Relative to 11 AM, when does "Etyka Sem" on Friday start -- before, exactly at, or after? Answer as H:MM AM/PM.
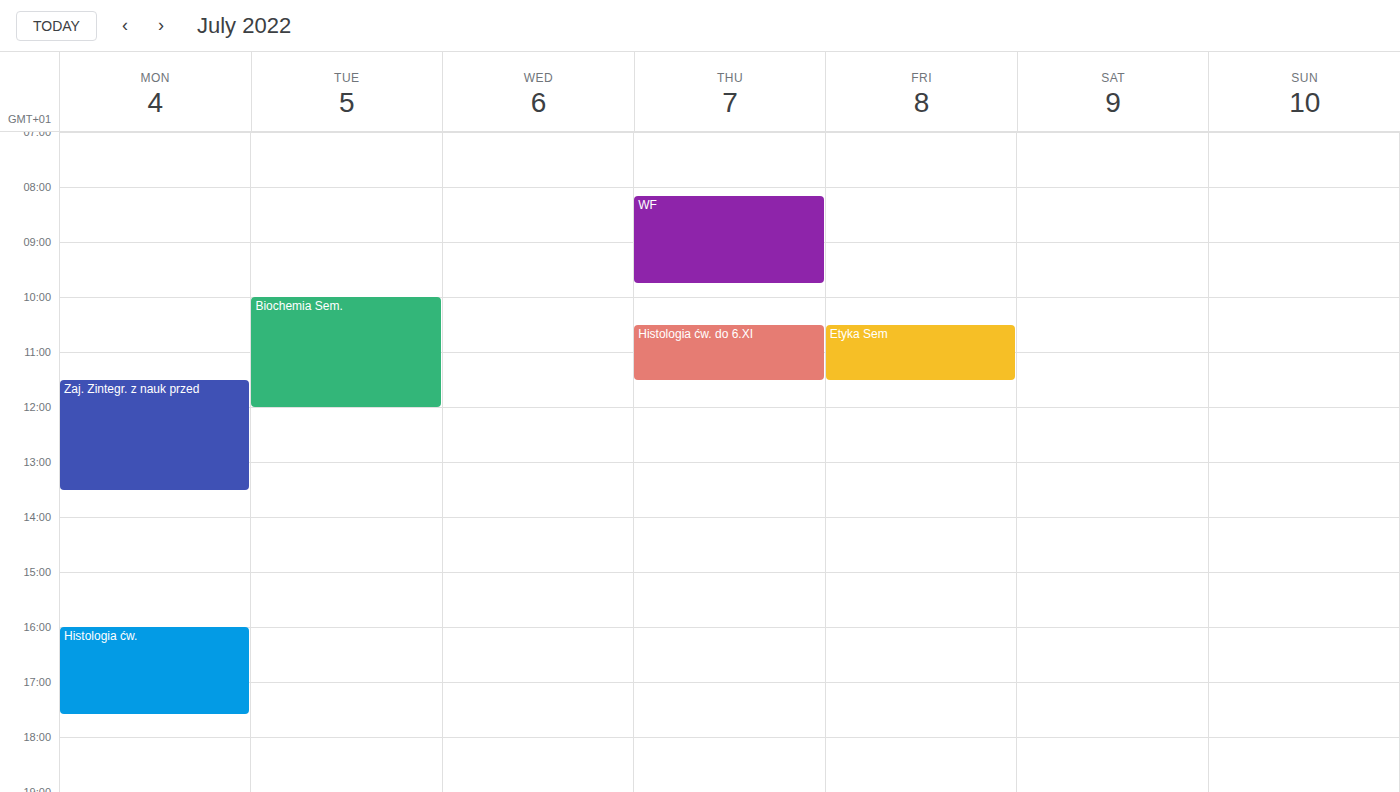
10:30 AM -- before 11 AM, 30 minutes above the 11 AM line.